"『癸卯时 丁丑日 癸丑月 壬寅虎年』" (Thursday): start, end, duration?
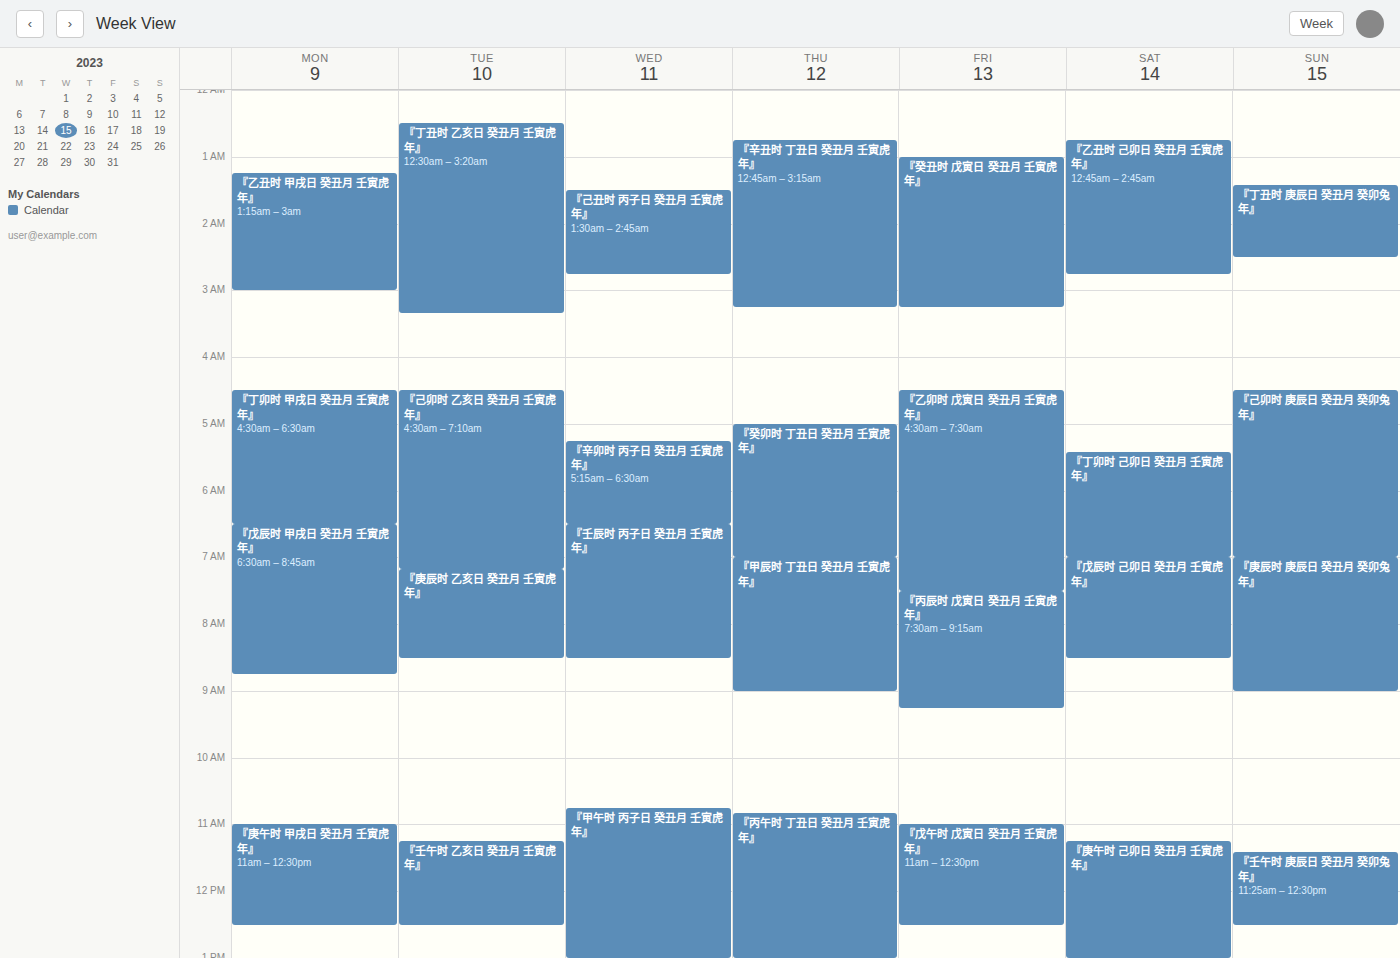
5:00 AM to 7:00 AM, 2 hours